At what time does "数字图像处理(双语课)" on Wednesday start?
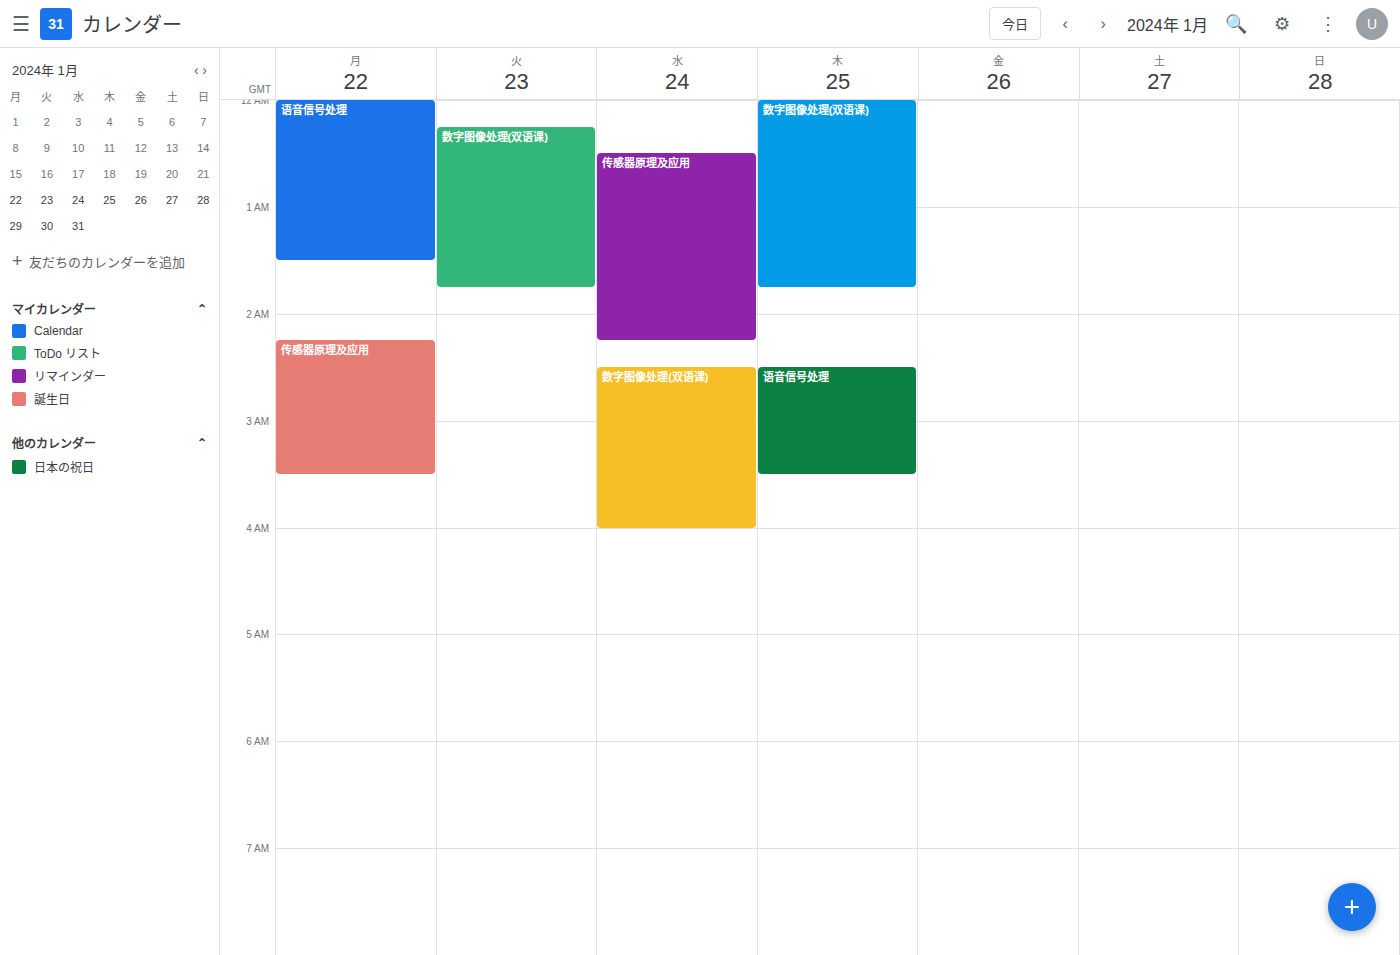
2:30 AM